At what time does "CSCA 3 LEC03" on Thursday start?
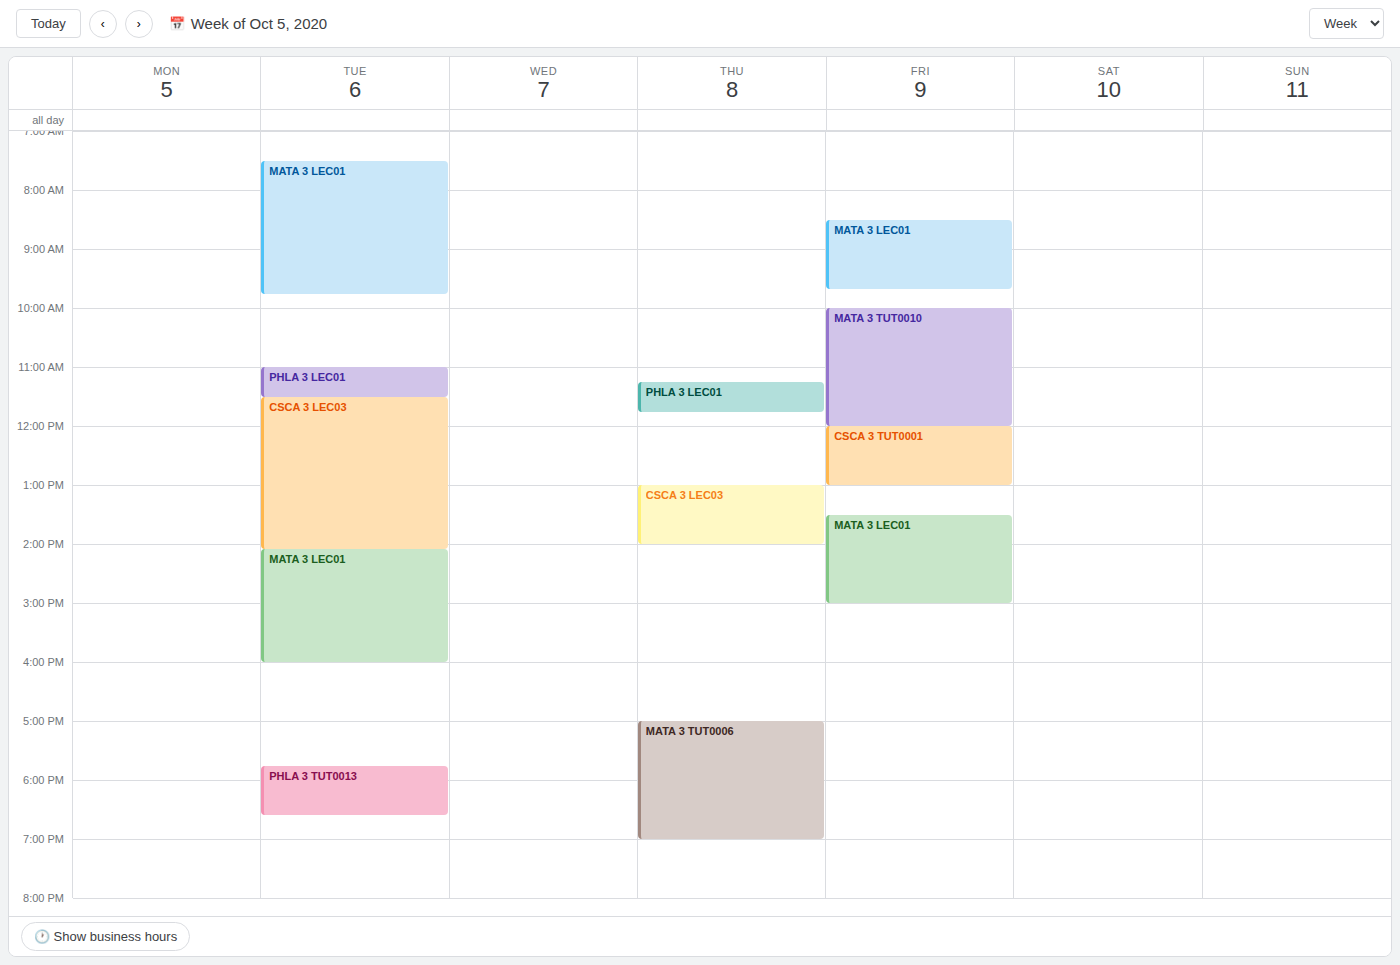
1:00 PM